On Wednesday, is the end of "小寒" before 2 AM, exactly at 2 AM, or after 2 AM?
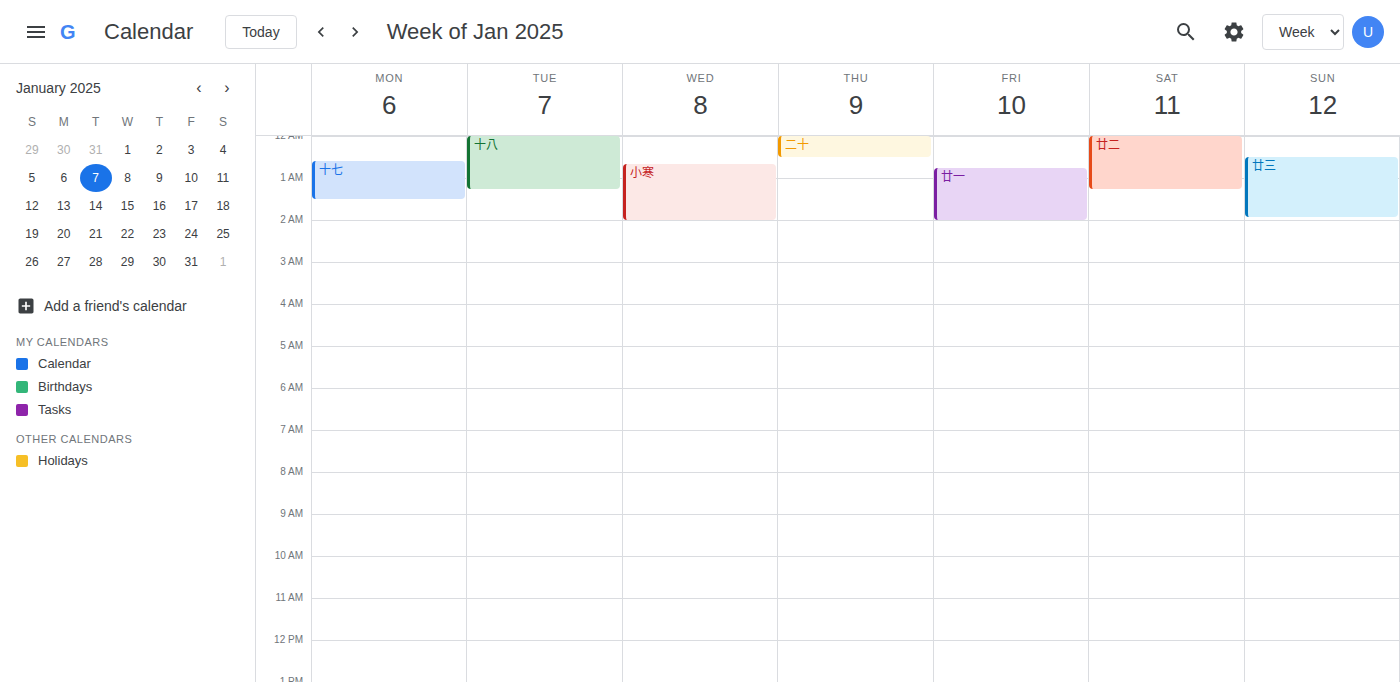
2:00 AM -- exactly at 2 AM, on the 2 AM line.